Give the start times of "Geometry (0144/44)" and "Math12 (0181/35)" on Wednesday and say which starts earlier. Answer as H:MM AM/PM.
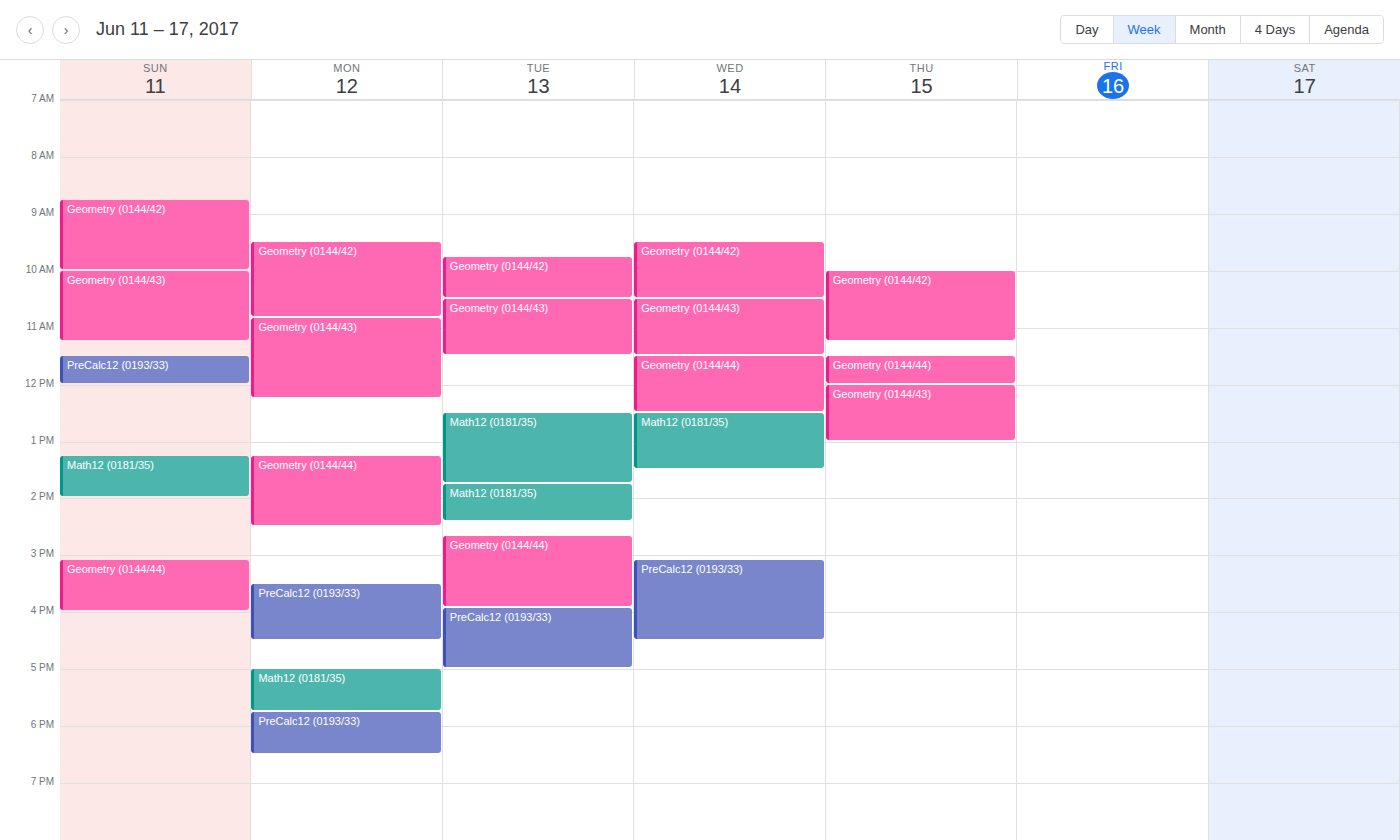
"Geometry (0144/44)" 11:30 AM; "Math12 (0181/35)" 12:30 PM.